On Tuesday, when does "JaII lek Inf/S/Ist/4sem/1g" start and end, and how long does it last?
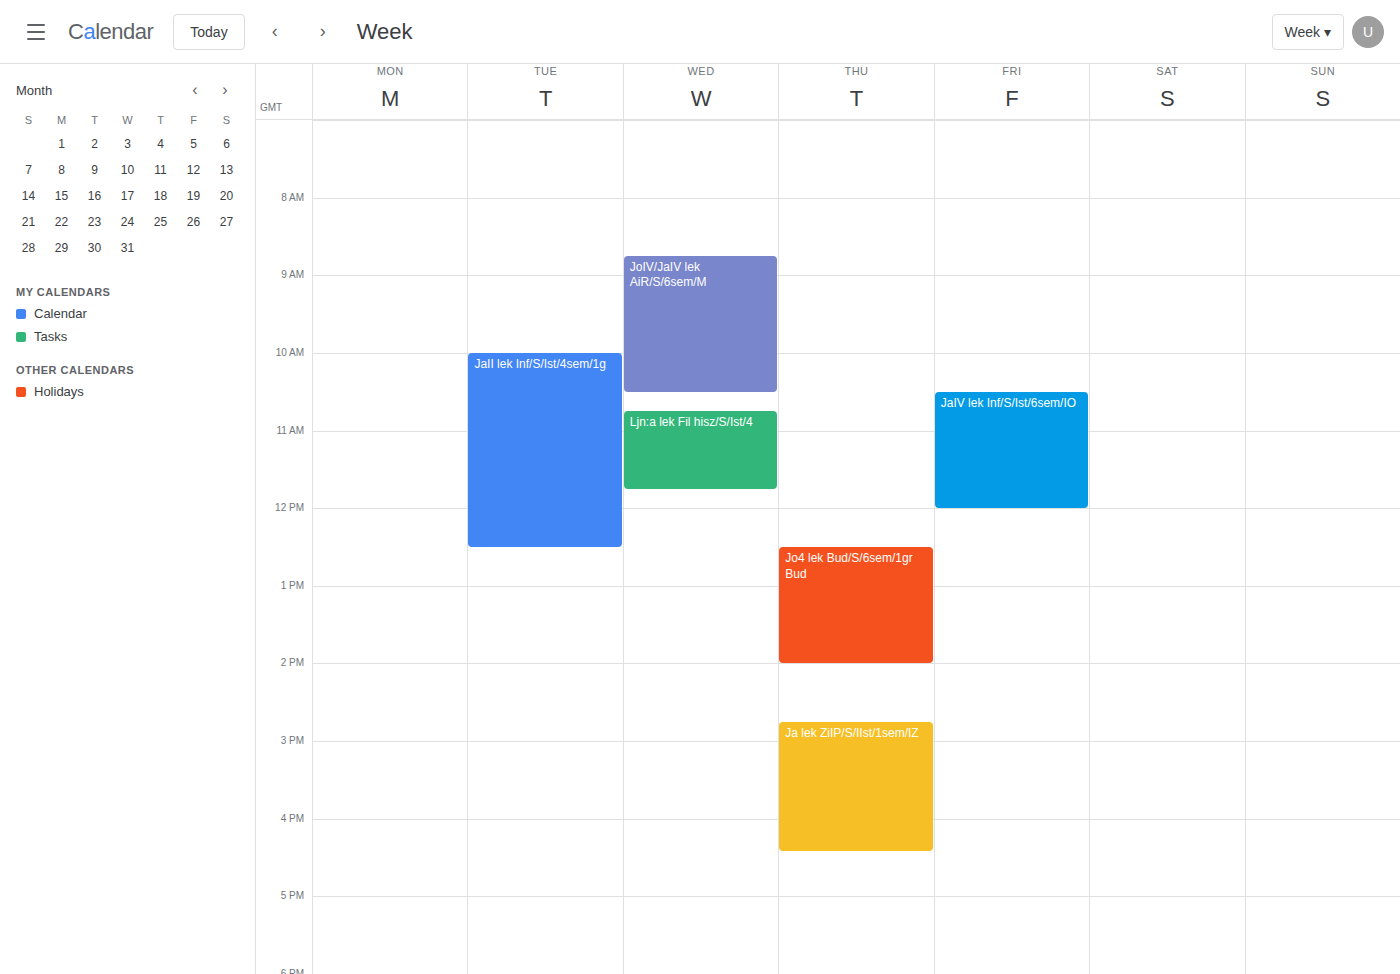
10:00 AM to 12:30 PM, 2 hours 30 minutes